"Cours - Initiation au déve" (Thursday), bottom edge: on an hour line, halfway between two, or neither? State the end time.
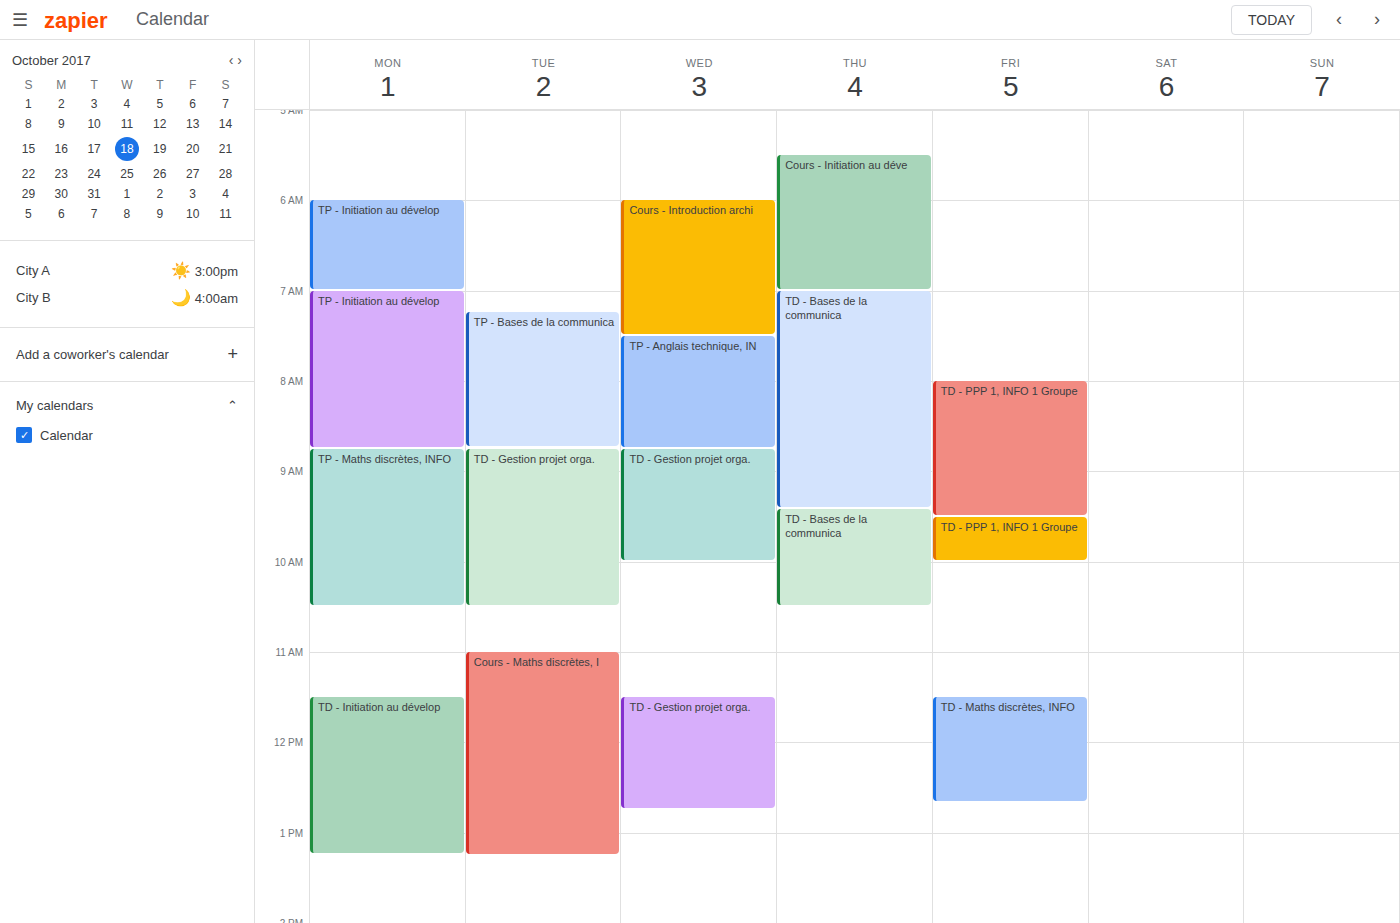
7:00 AM -- exactly on the 7 AM line.